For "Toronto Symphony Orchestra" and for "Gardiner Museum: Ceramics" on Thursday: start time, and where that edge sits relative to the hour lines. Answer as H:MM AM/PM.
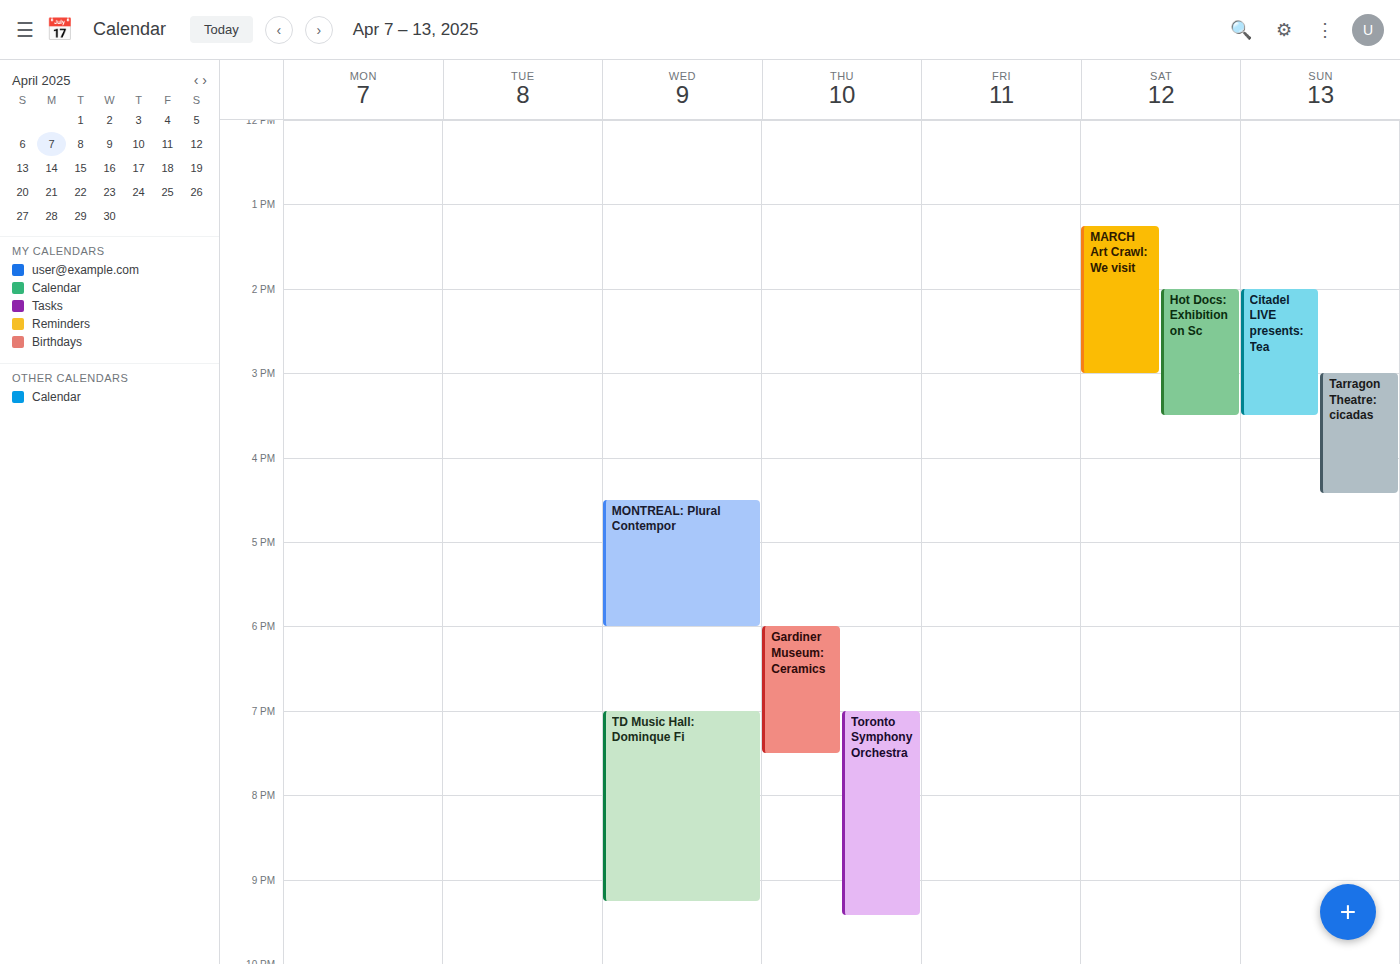
"Toronto Symphony Orchestra": 7:00 PM, exactly on the 7 PM line. "Gardiner Museum: Ceramics": 6:00 PM, exactly on the 6 PM line.